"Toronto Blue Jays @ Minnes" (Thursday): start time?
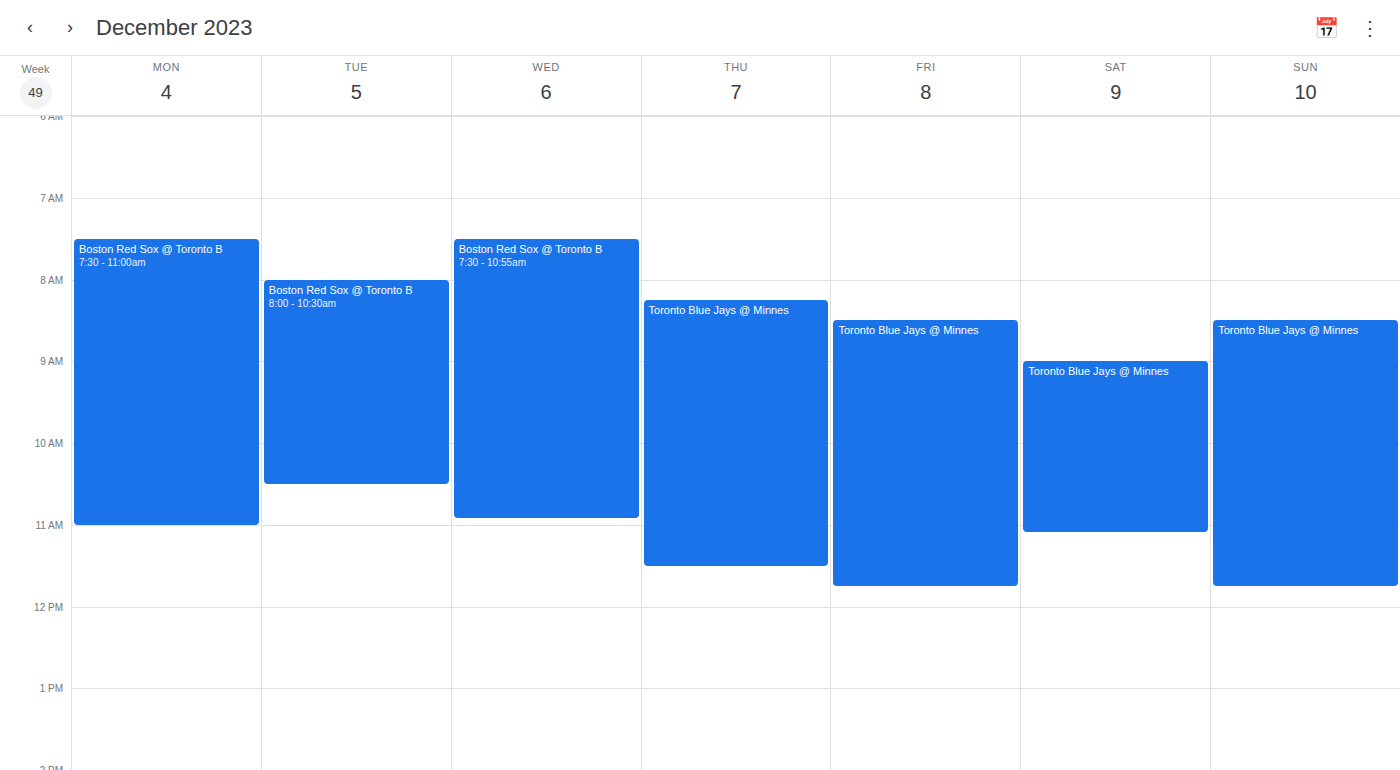
8:15 AM